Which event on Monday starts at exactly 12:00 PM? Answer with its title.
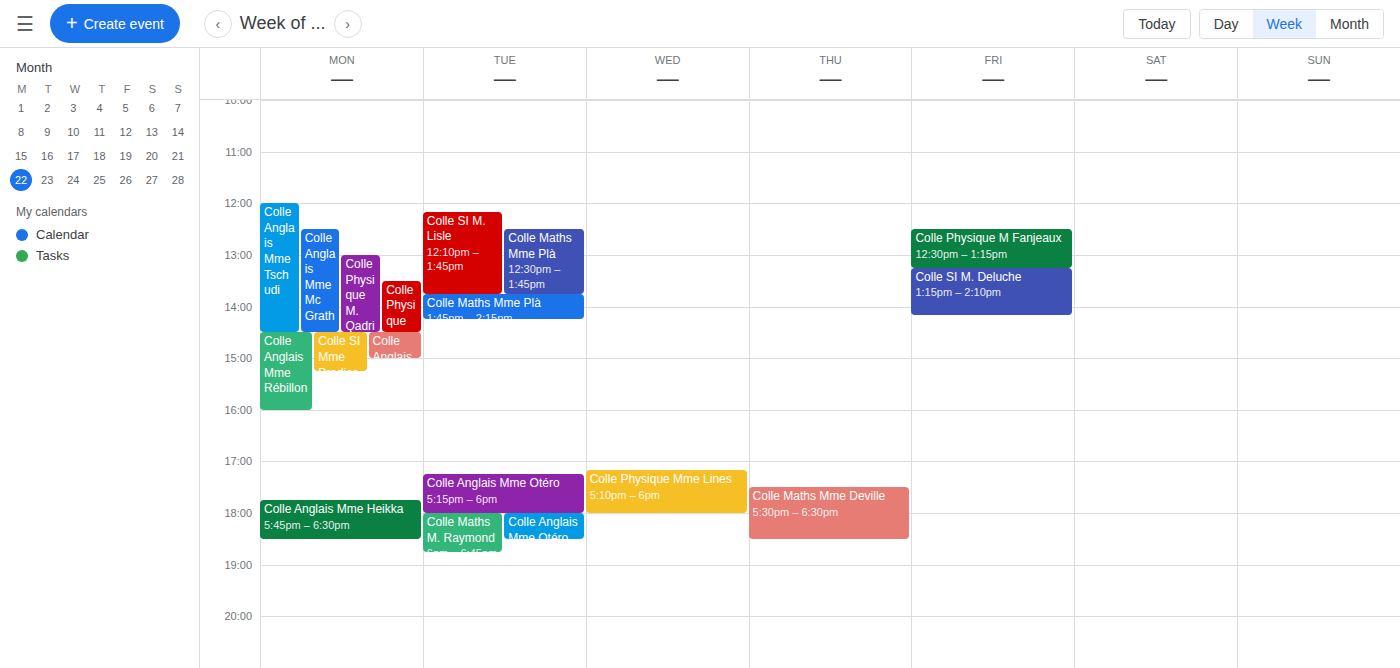
"Colle Anglais Mme Tschudi"